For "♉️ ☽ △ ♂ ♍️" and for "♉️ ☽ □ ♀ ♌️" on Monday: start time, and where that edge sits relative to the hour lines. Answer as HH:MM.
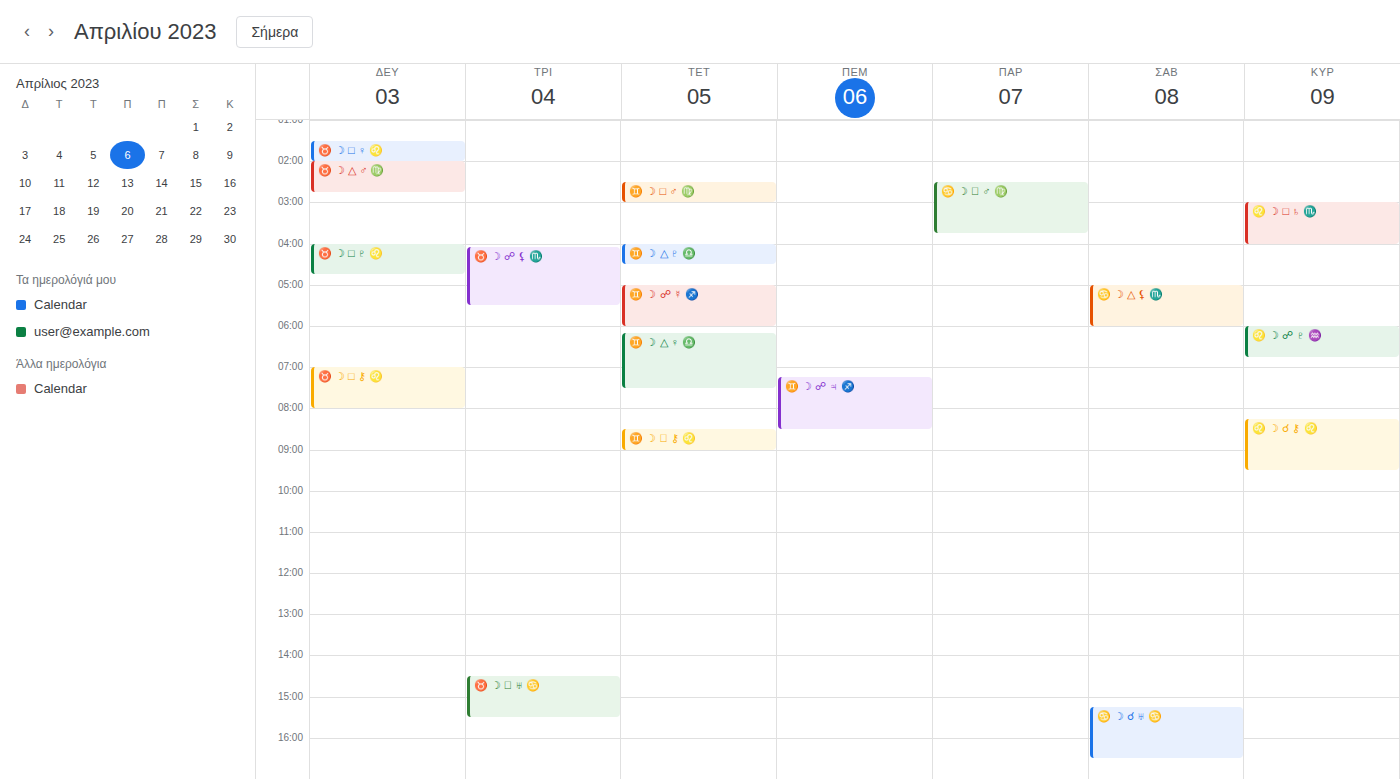
"♉️ ☽ △ ♂ ♍️": 02:00, exactly on the 02:00 line. "♉️ ☽ □ ♀ ♌️": 01:30, halfway between the 01:00 and 02:00 lines.